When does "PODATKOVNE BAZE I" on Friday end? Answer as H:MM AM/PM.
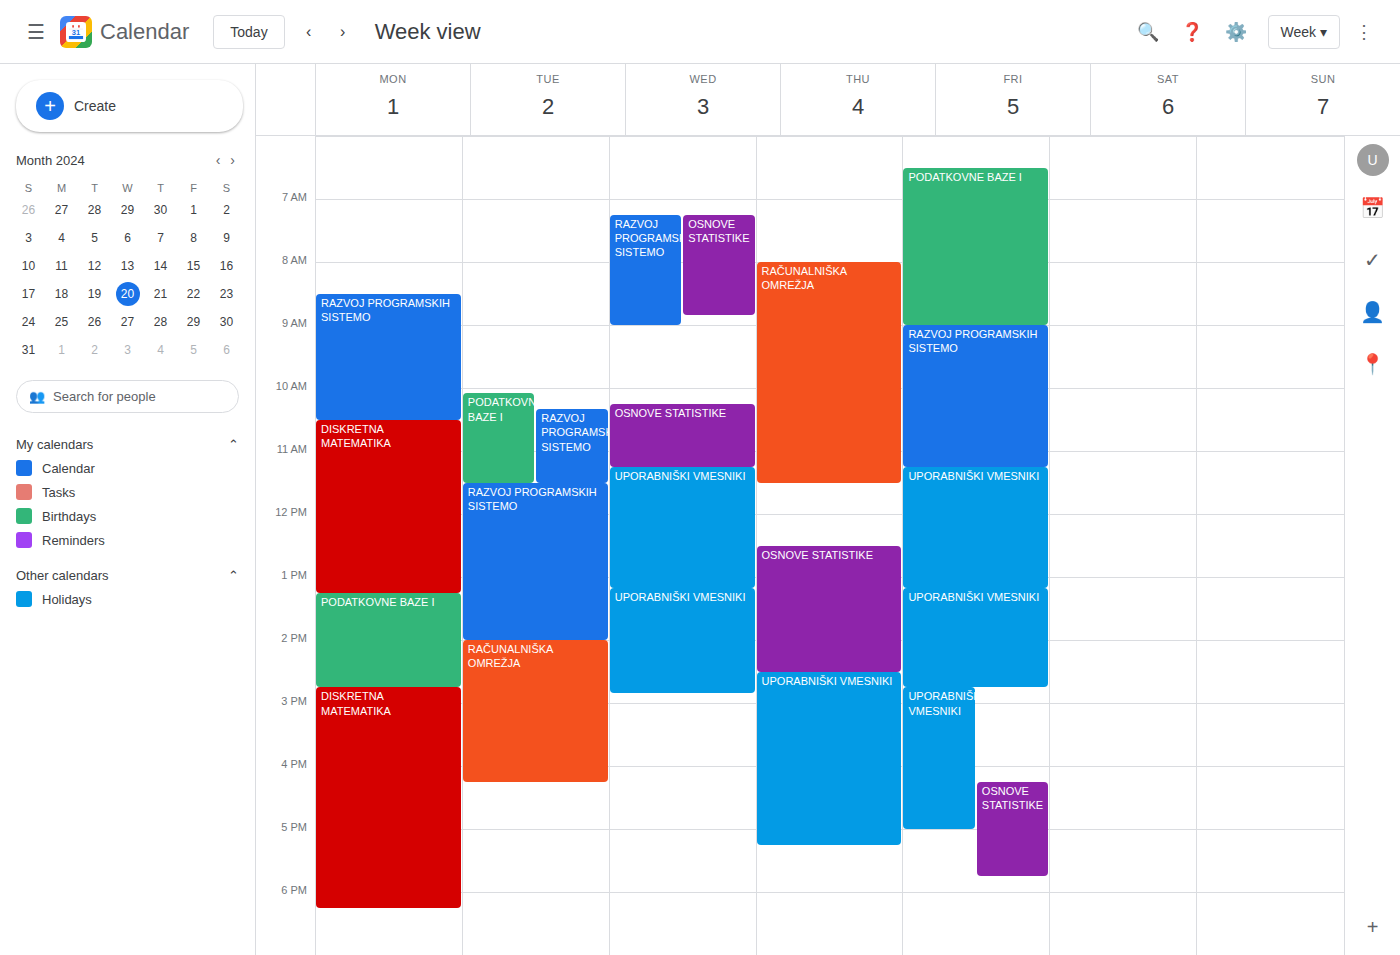
9:00 AM